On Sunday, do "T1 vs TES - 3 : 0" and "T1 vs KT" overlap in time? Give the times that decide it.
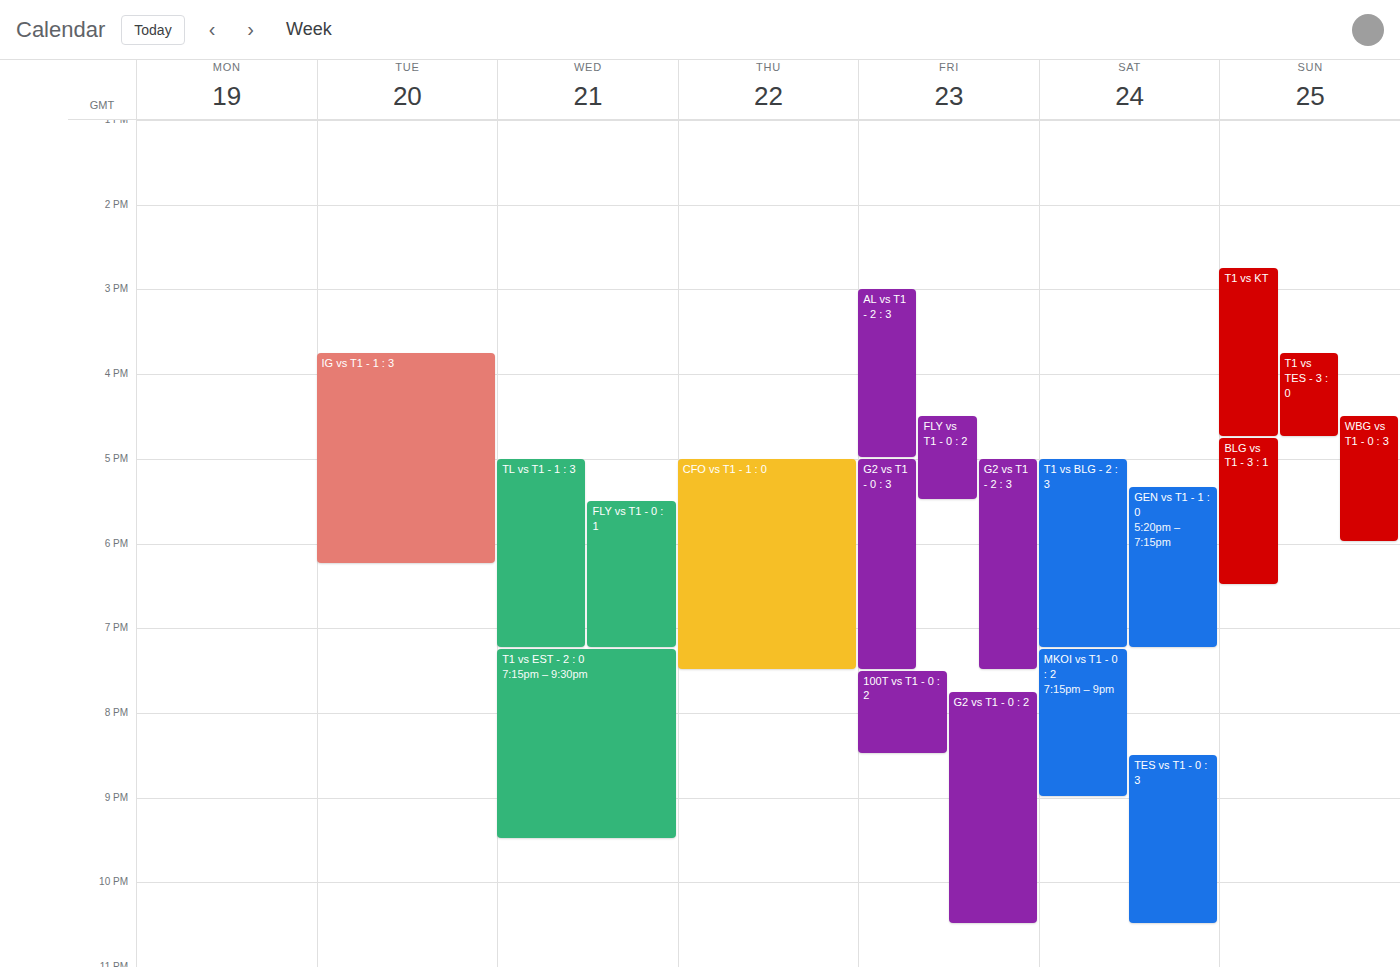
"T1 vs TES - 3 : 0" starts at 3:45 PM, before "T1 vs KT" ends at 4:45 PM -- they overlap.